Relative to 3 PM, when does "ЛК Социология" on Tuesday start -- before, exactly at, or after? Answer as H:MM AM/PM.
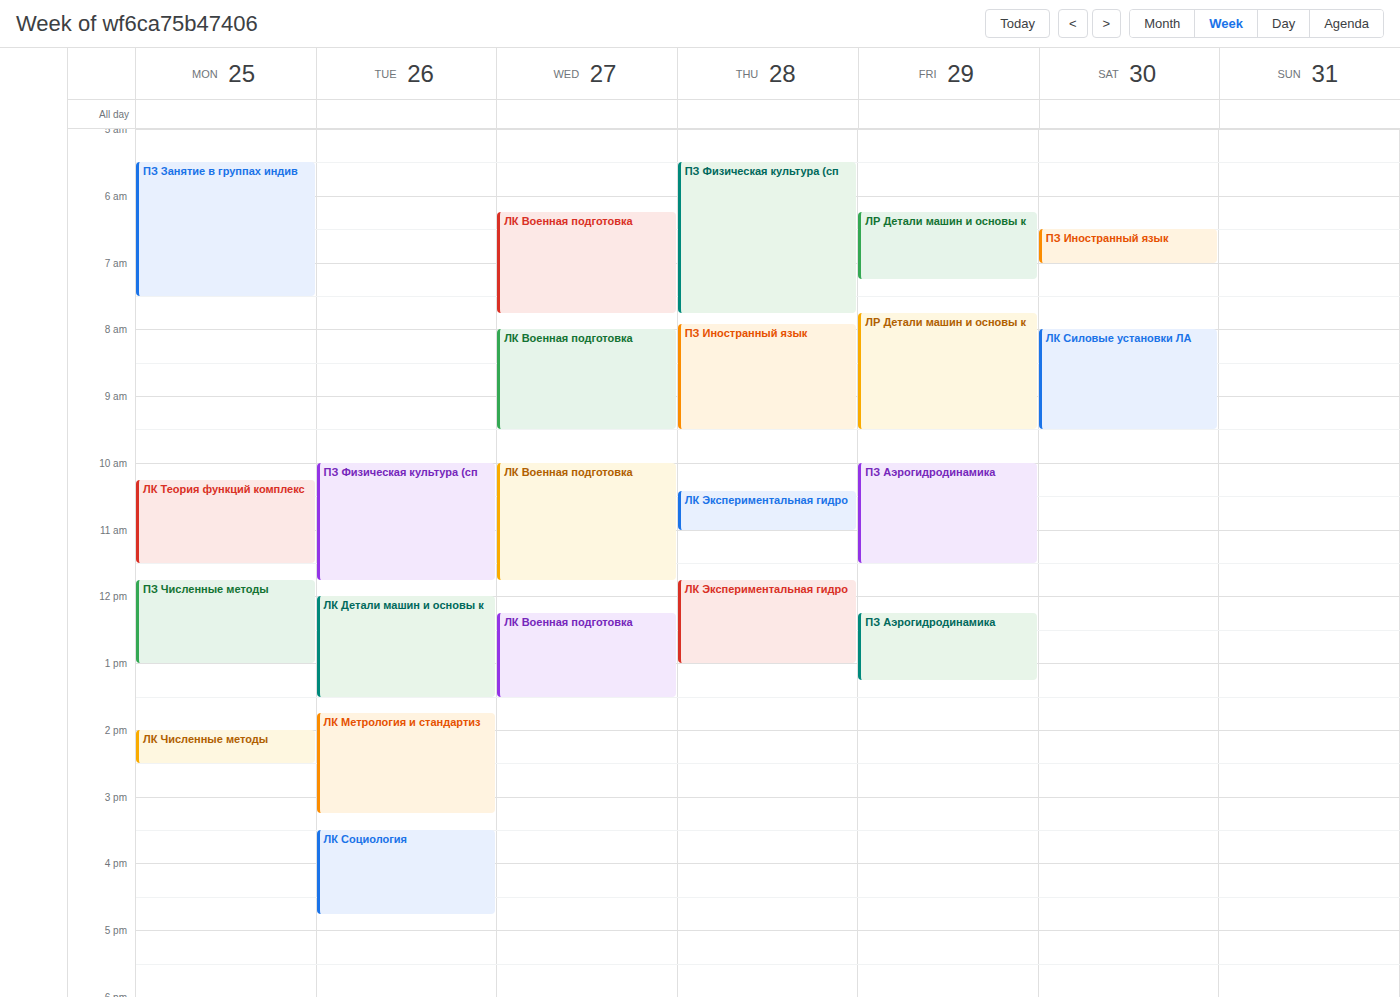
3:30 PM -- after 3 PM, 30 minutes below the 3 PM line.